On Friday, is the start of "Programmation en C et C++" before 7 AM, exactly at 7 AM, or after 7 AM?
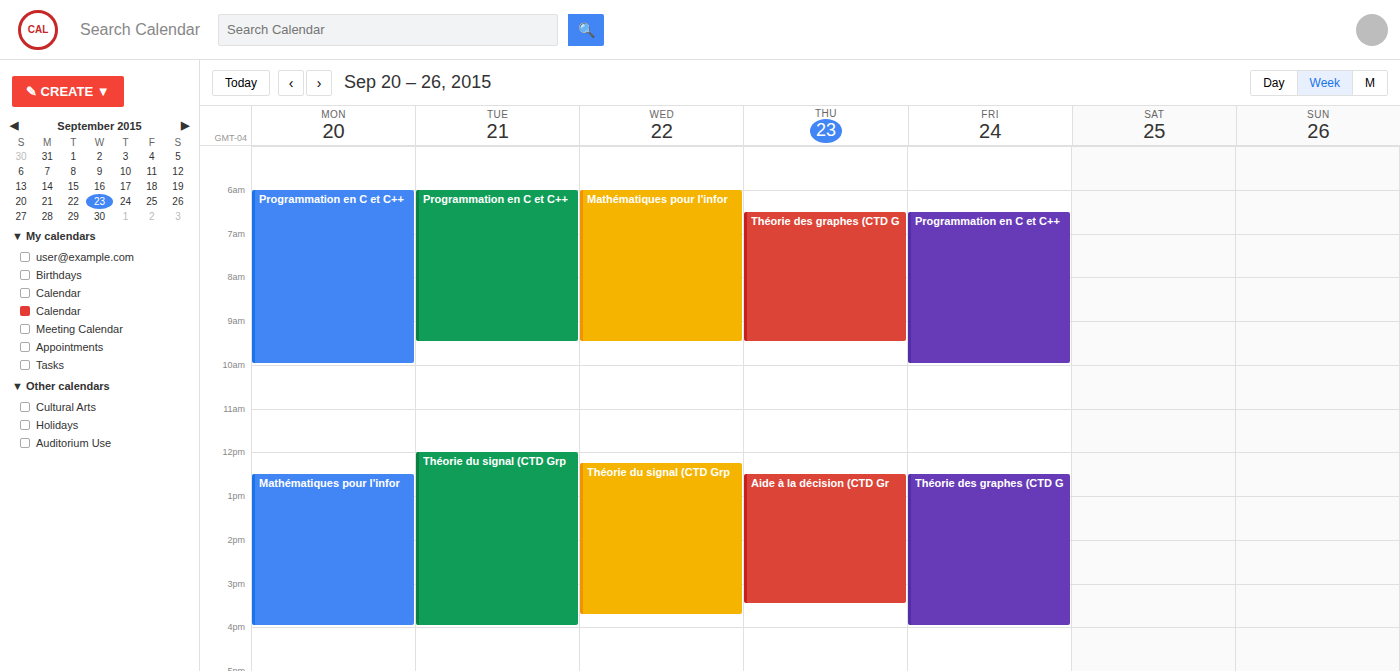
6:30 AM -- before 7 AM, 30 minutes above the 7 AM line.